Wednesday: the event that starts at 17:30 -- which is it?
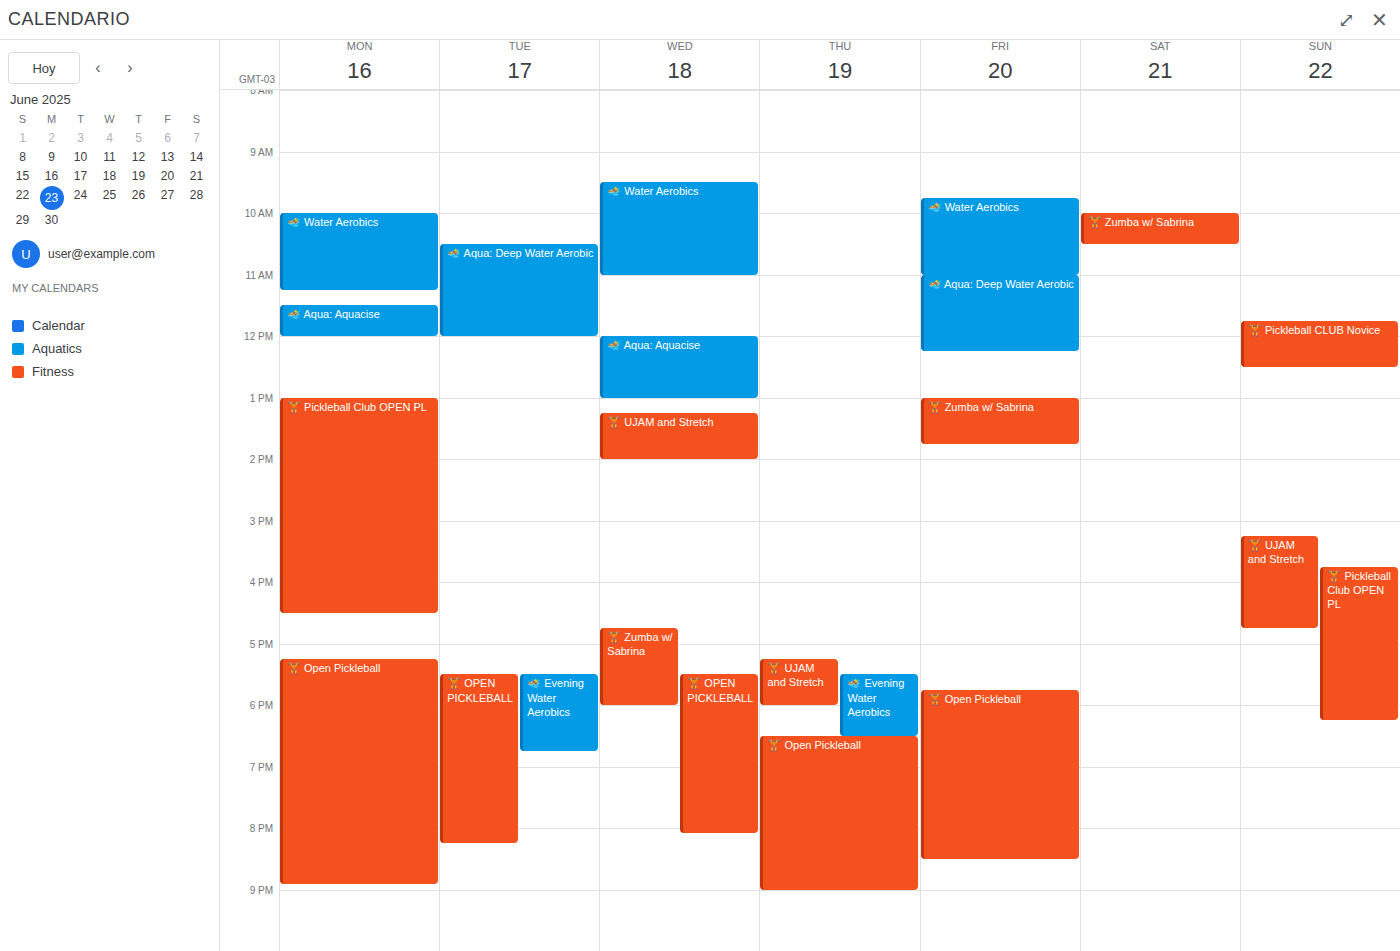
"🏋️ OPEN PICKLEBALL"